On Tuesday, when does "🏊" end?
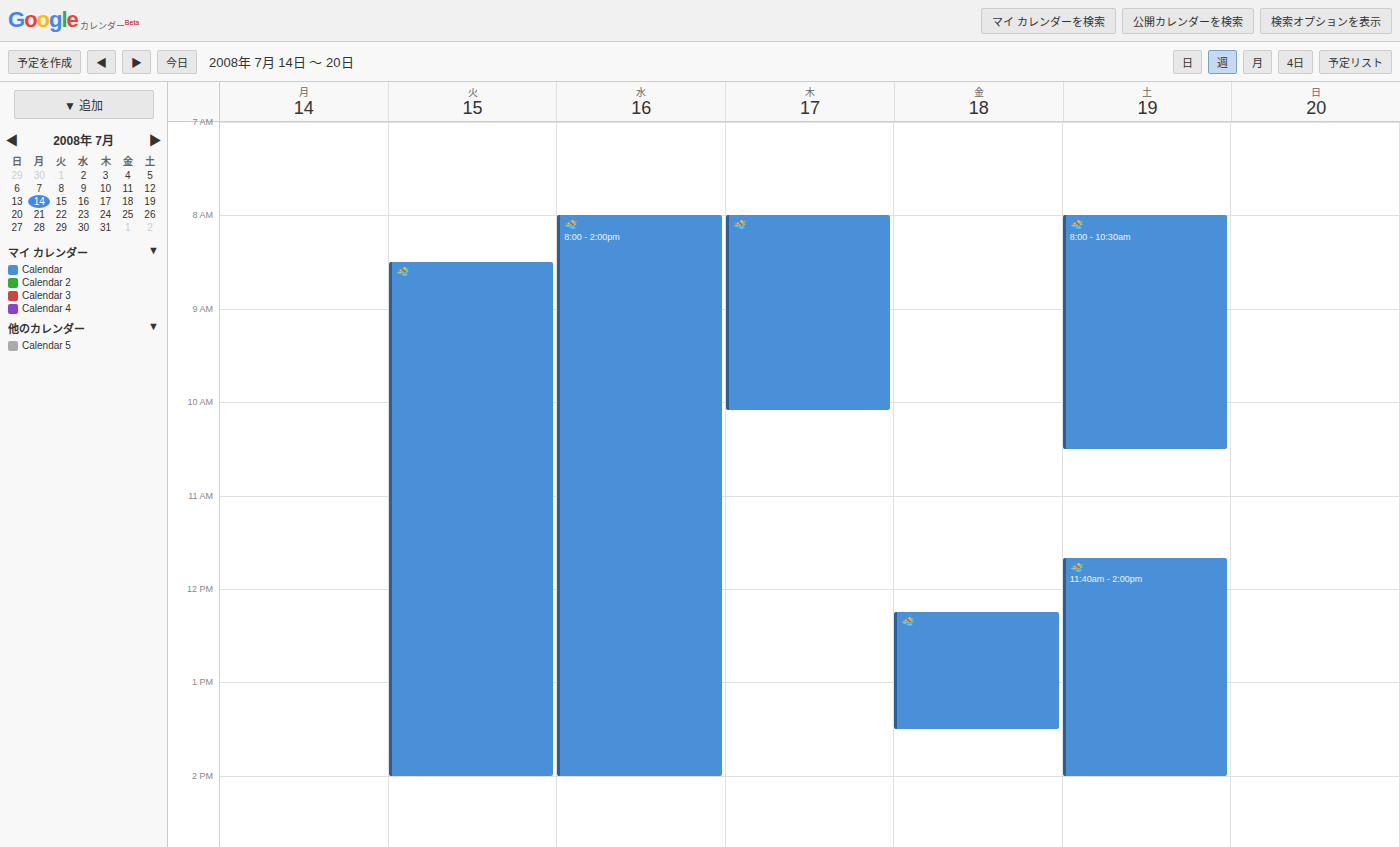
2:00 PM